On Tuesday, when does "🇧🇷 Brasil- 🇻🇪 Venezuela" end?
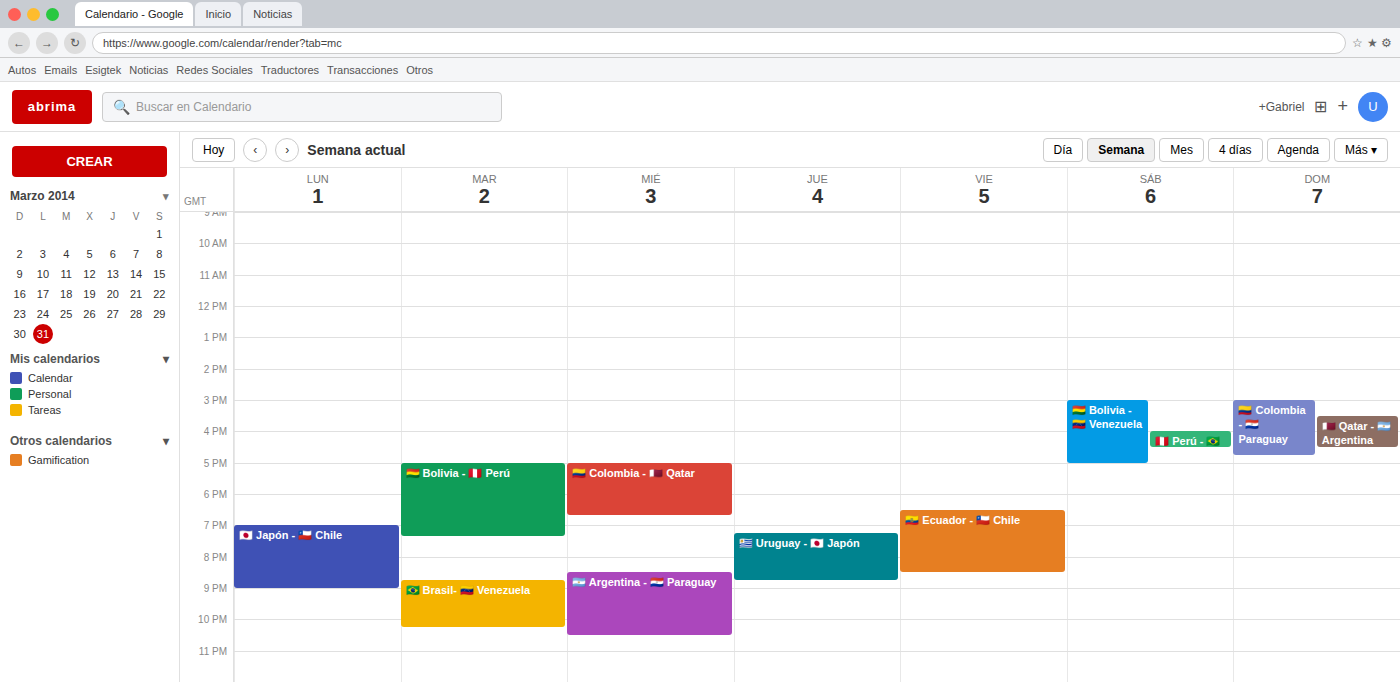
10:15 PM